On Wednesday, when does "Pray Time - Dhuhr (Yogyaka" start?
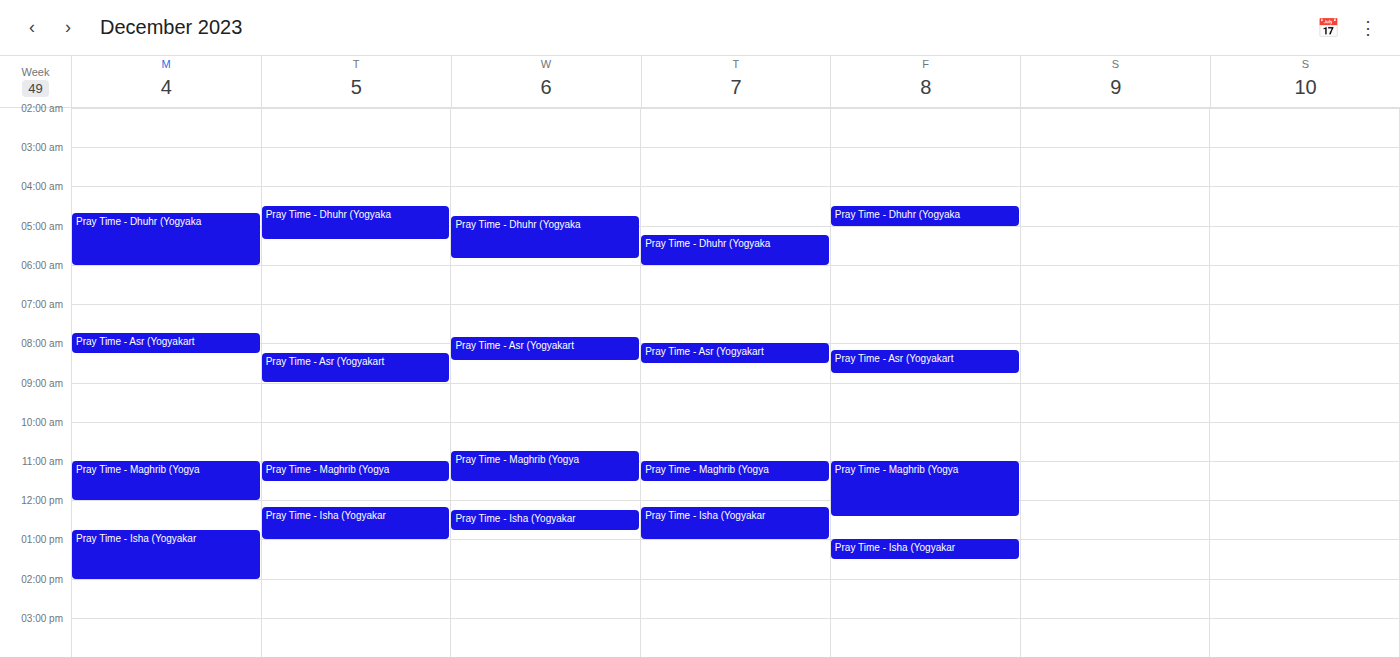
4:45 AM